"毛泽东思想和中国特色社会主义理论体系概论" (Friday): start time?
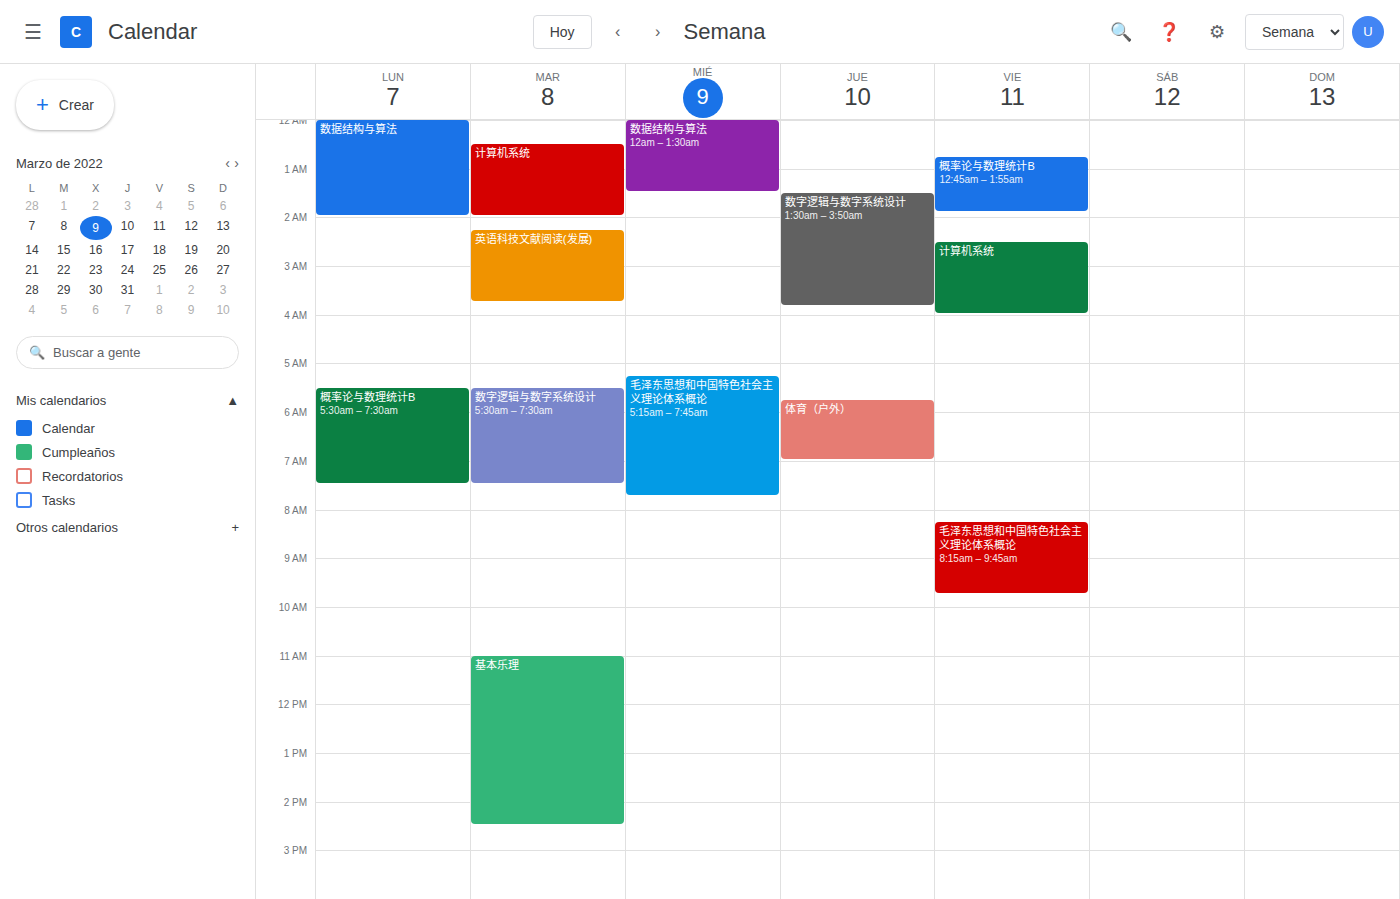
8:15 AM